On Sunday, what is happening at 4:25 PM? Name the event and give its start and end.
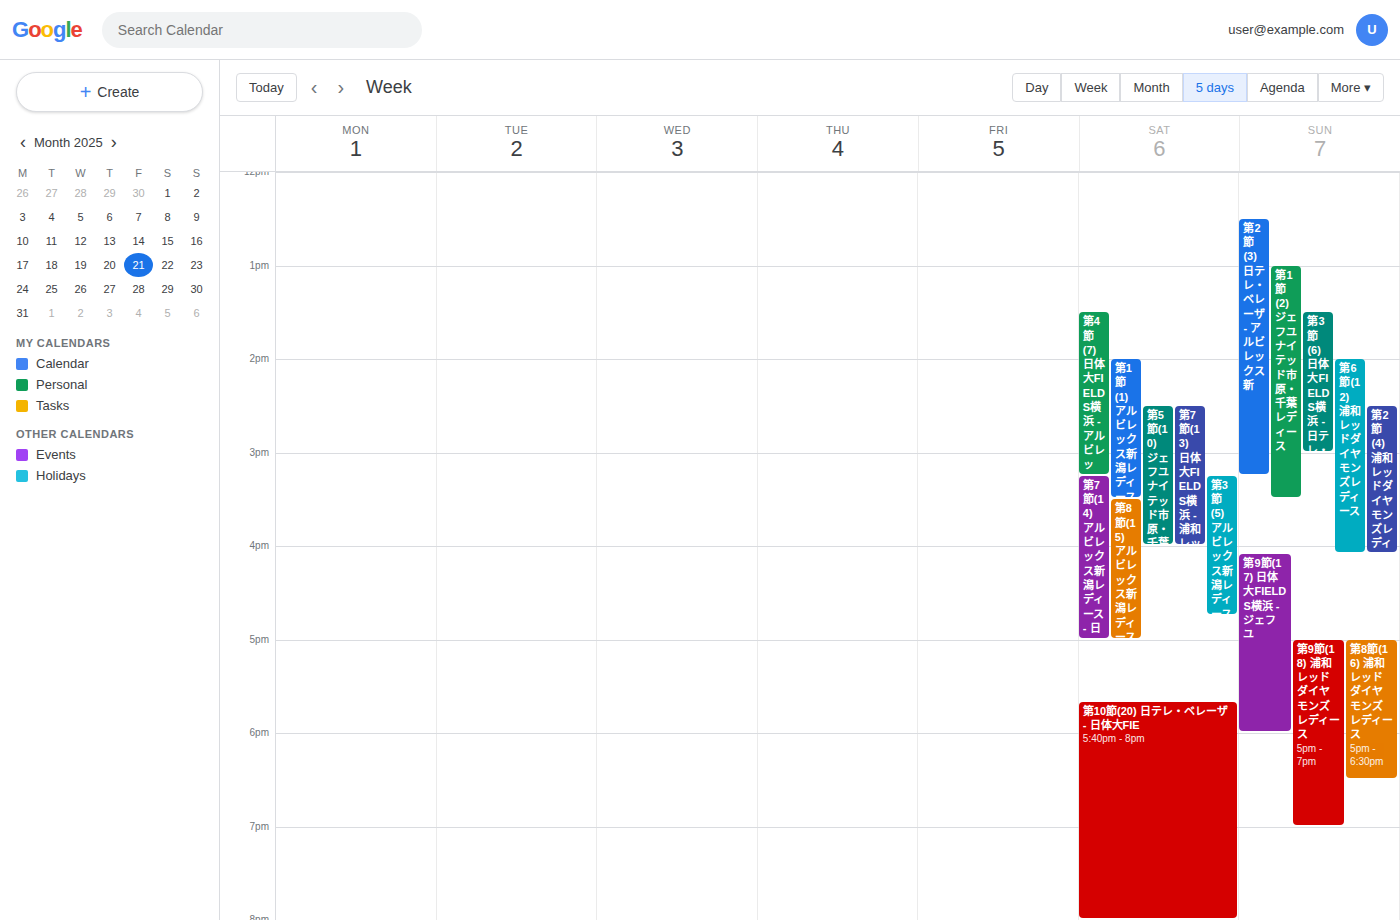
"第9節(17) 日体大FIELDS横浜 - ジェフユ", 4:05 PM to 6:00 PM